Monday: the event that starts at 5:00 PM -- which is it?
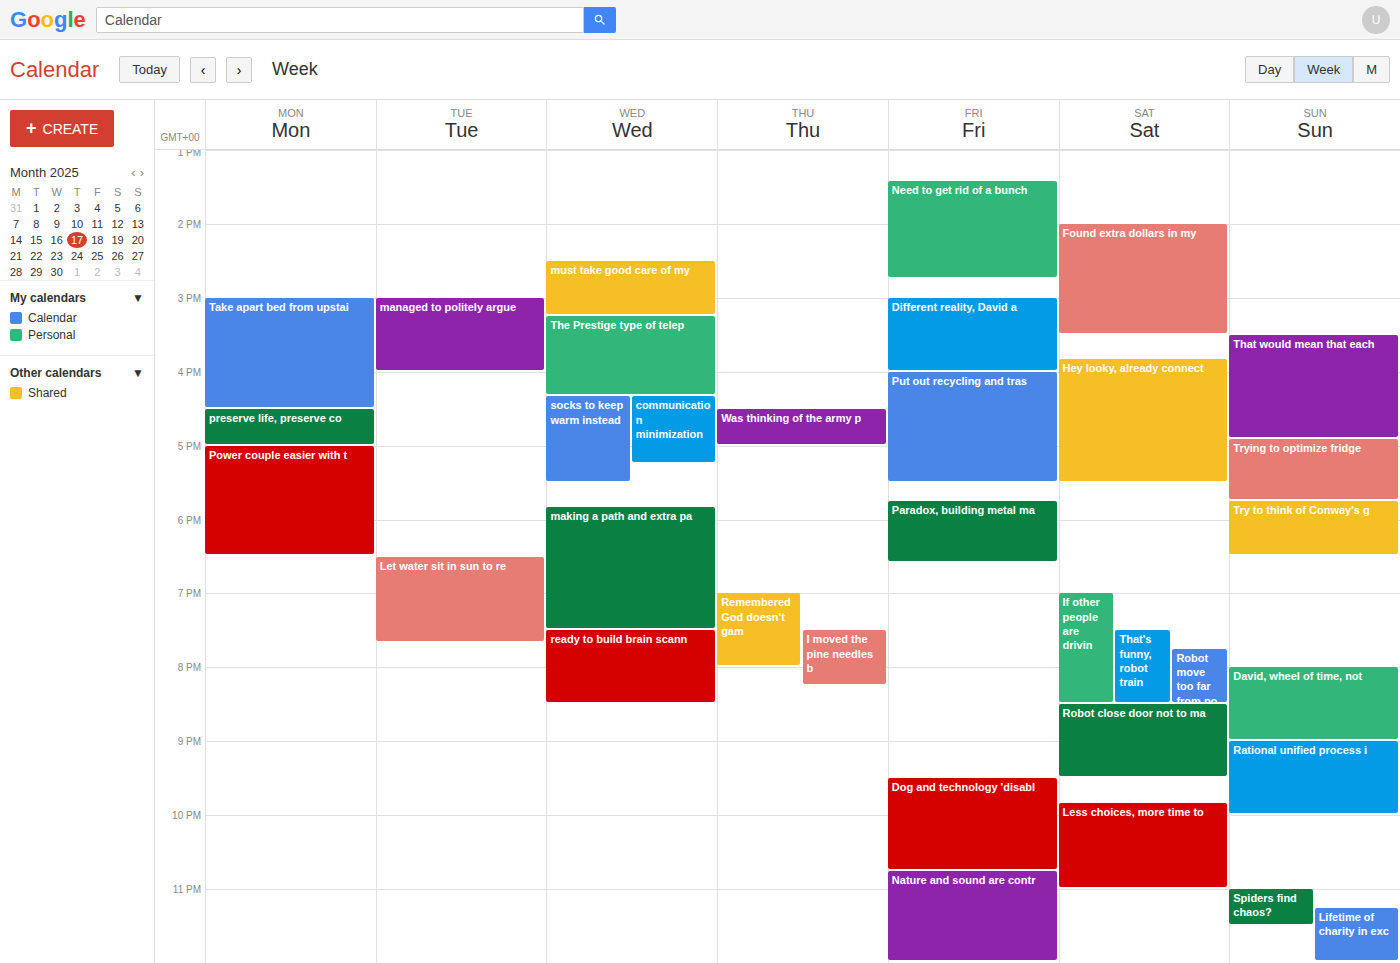
"Power couple easier with t"